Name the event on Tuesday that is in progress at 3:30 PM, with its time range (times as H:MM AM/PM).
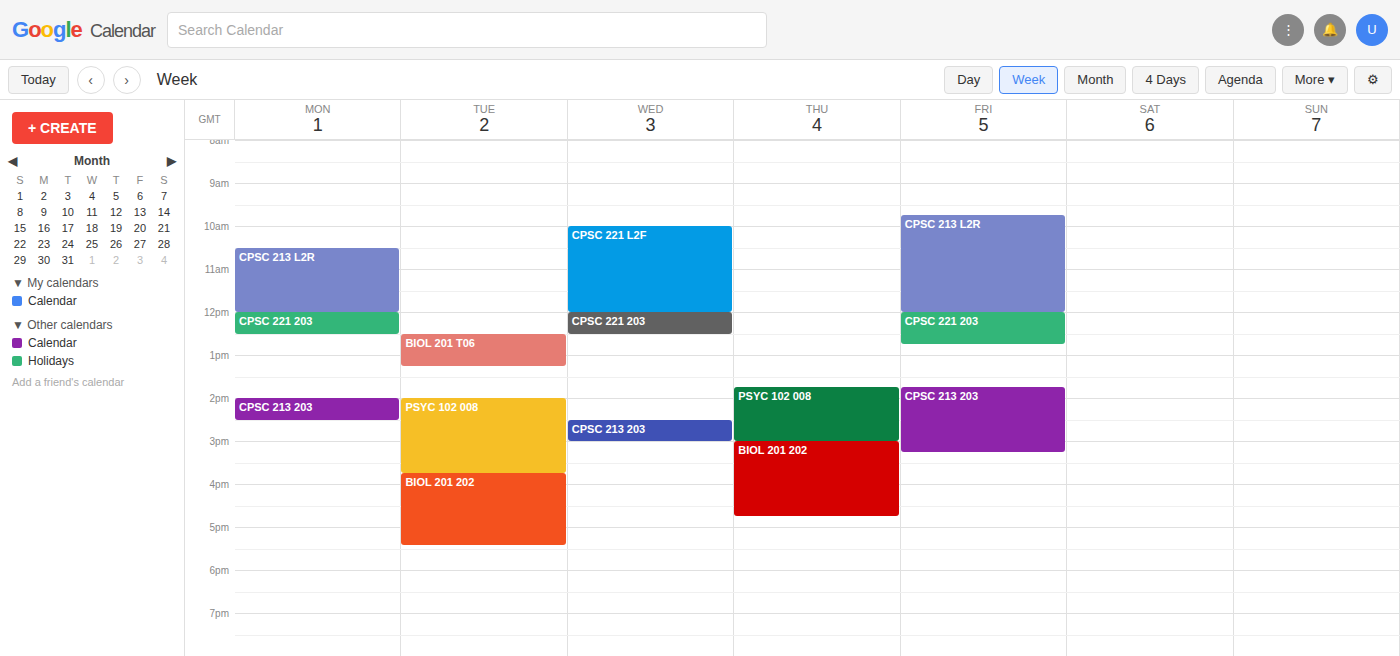
"PSYC 102 008", 2:00 PM to 3:45 PM